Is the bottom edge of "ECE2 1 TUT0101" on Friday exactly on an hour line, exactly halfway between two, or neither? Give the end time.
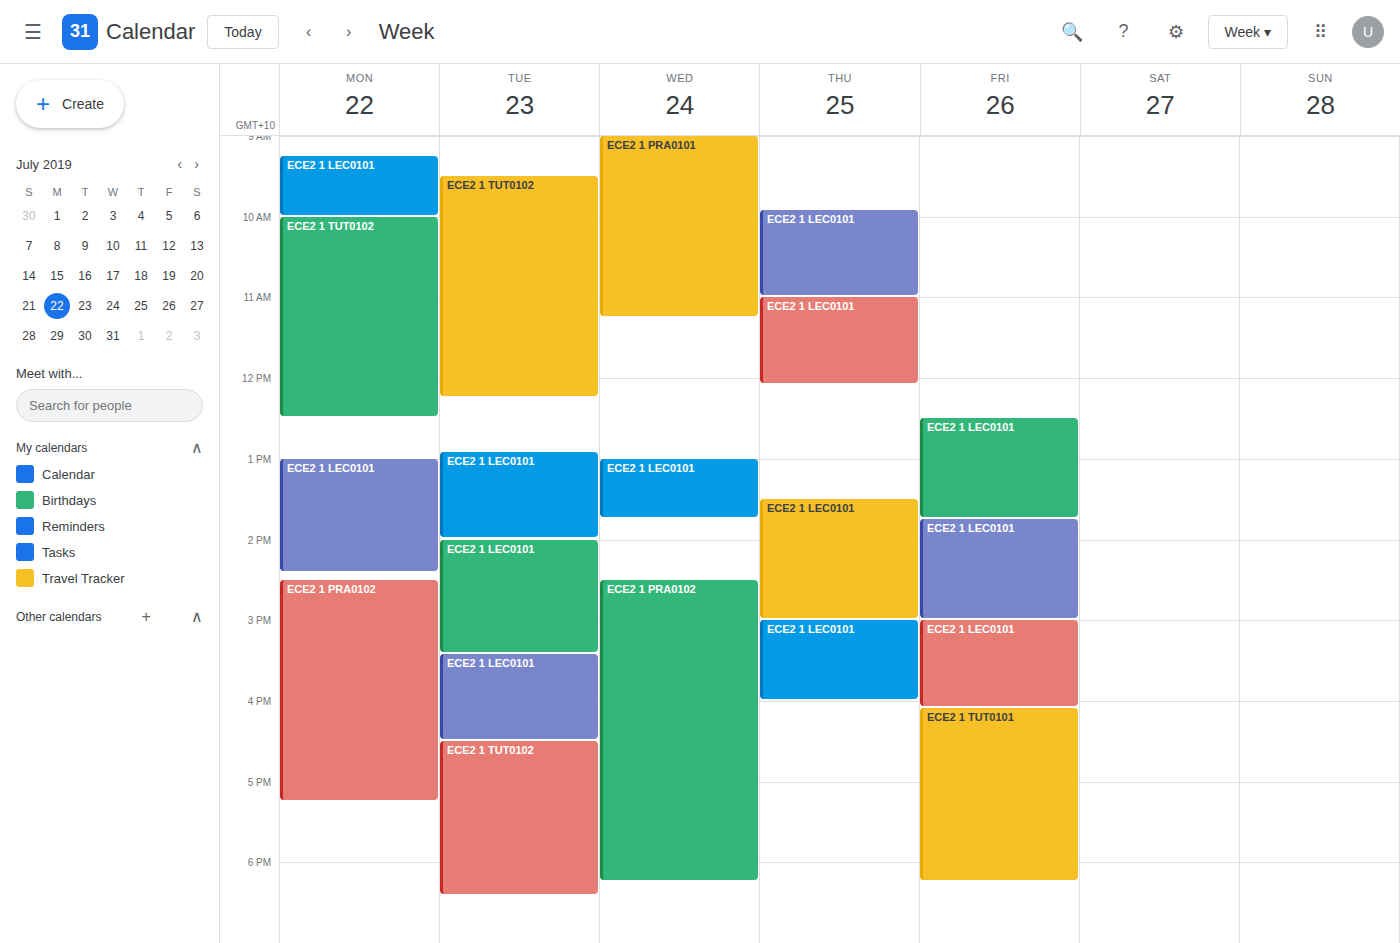
6:15 PM -- neither: a quarter of the way from the 6 PM line to the 7 PM line.